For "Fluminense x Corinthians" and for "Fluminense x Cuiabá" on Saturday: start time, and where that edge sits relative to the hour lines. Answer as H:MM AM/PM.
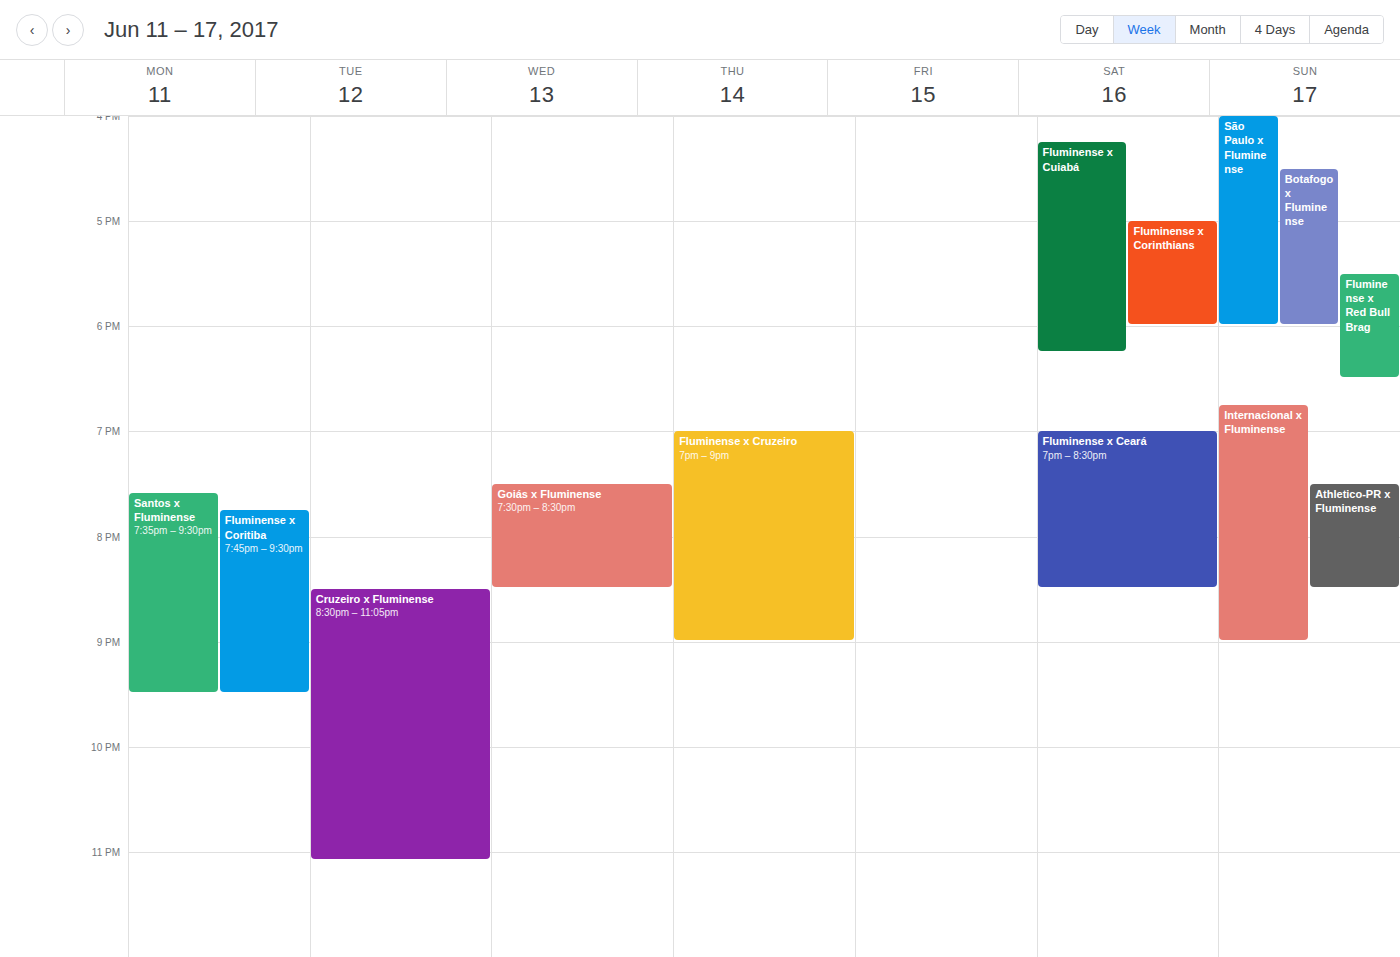
"Fluminense x Corinthians": 5:00 PM, exactly on the 5 PM line. "Fluminense x Cuiabá": 4:15 PM, neither: a quarter of the way from the 4 PM line to the 5 PM line.